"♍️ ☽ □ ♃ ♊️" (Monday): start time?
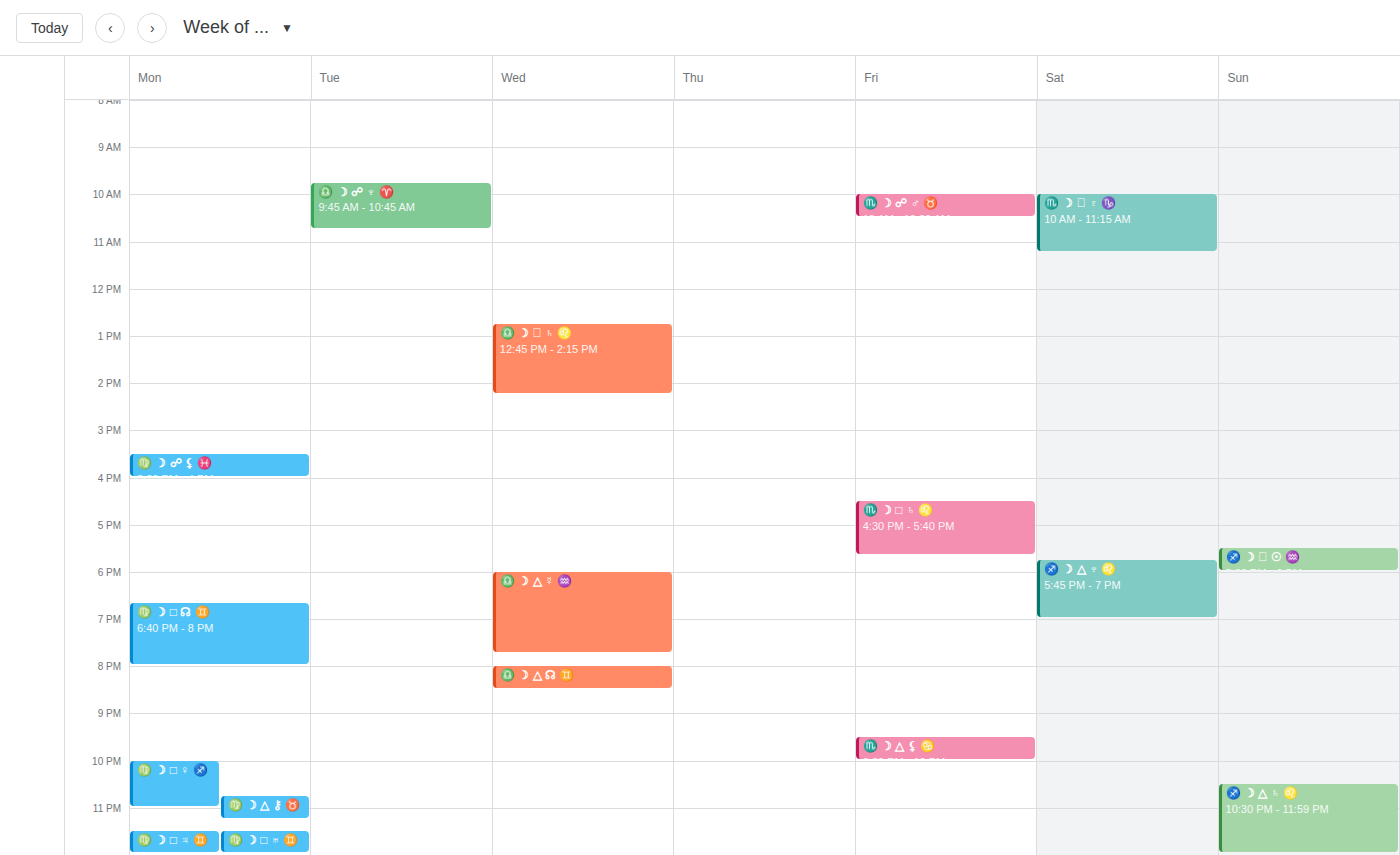
11:30 PM